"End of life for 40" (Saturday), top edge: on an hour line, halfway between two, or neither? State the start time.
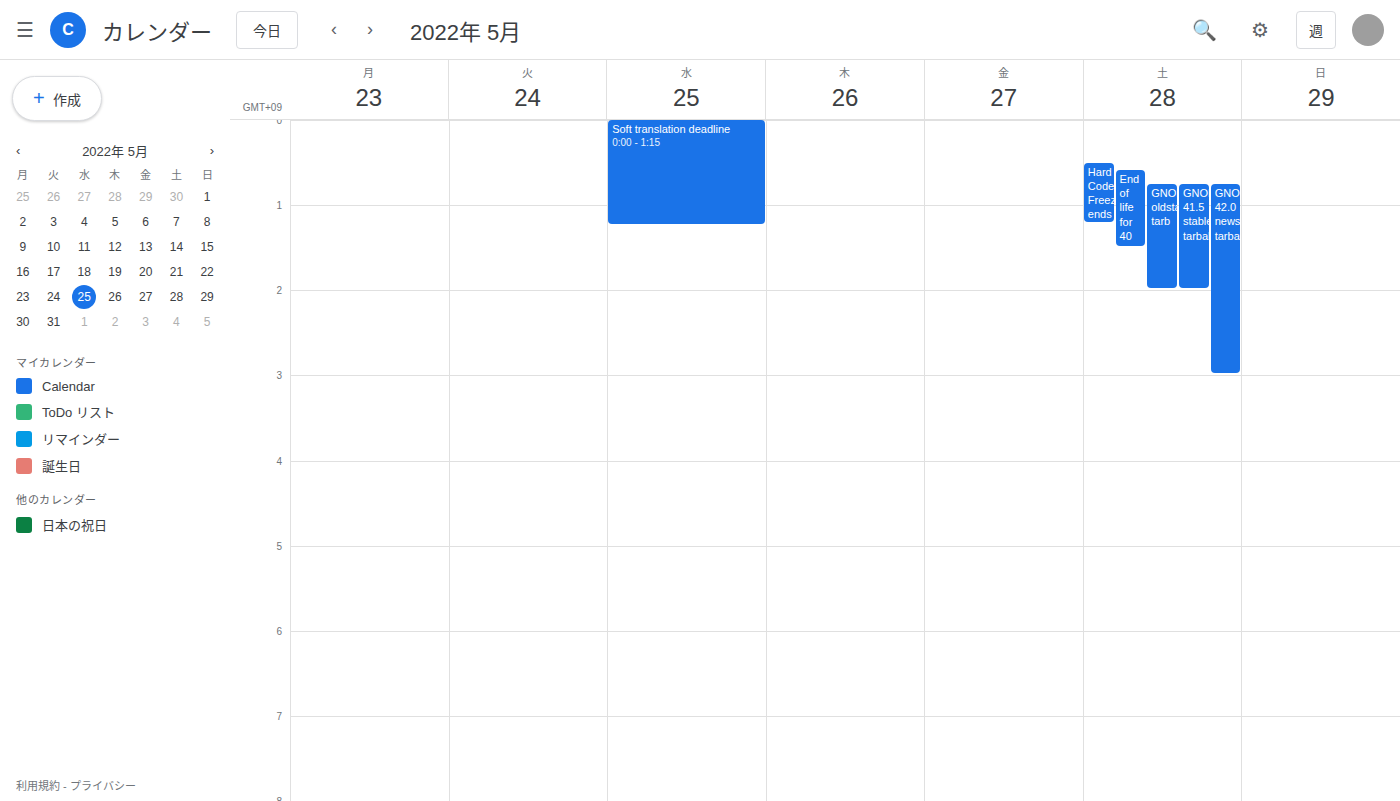
12:35 AM -- neither: 35 minutes below the 12 AM line and 25 minutes above the 1 AM line.